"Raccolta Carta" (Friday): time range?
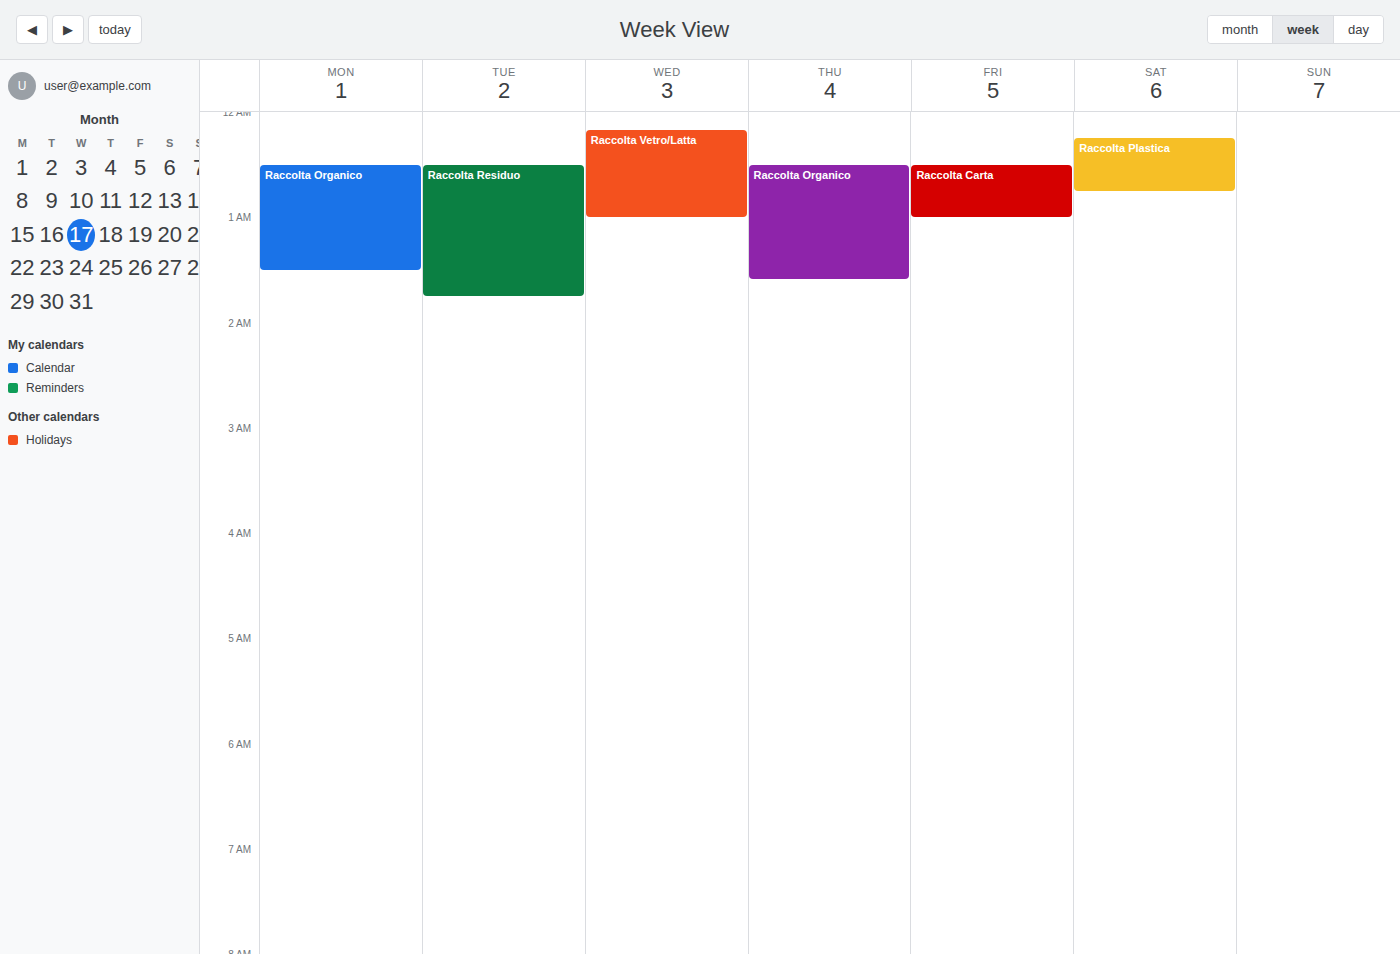
12:30 AM to 1:00 AM